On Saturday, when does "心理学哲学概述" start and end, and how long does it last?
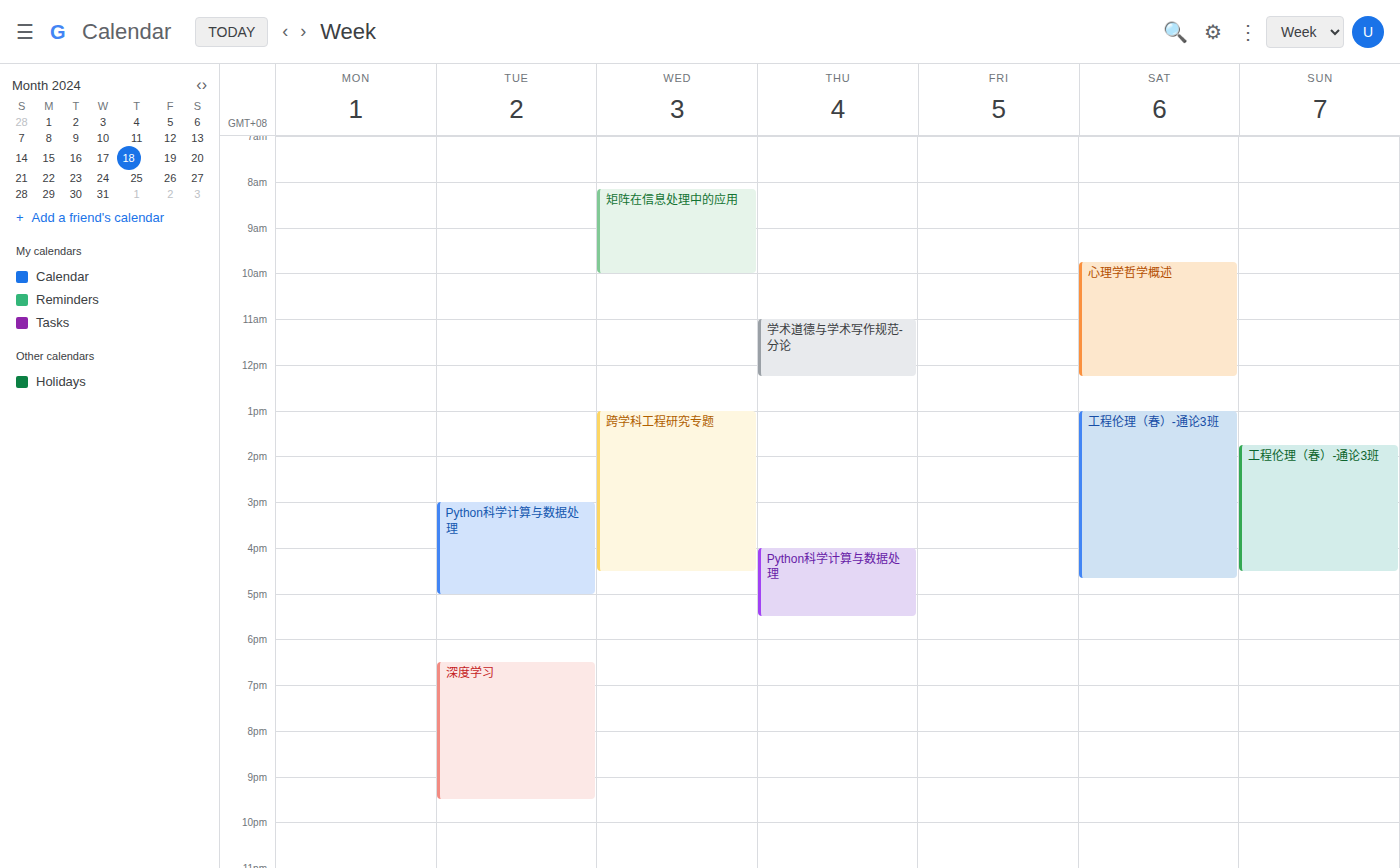
9:45 AM to 12:15 PM, 2 hours 30 minutes